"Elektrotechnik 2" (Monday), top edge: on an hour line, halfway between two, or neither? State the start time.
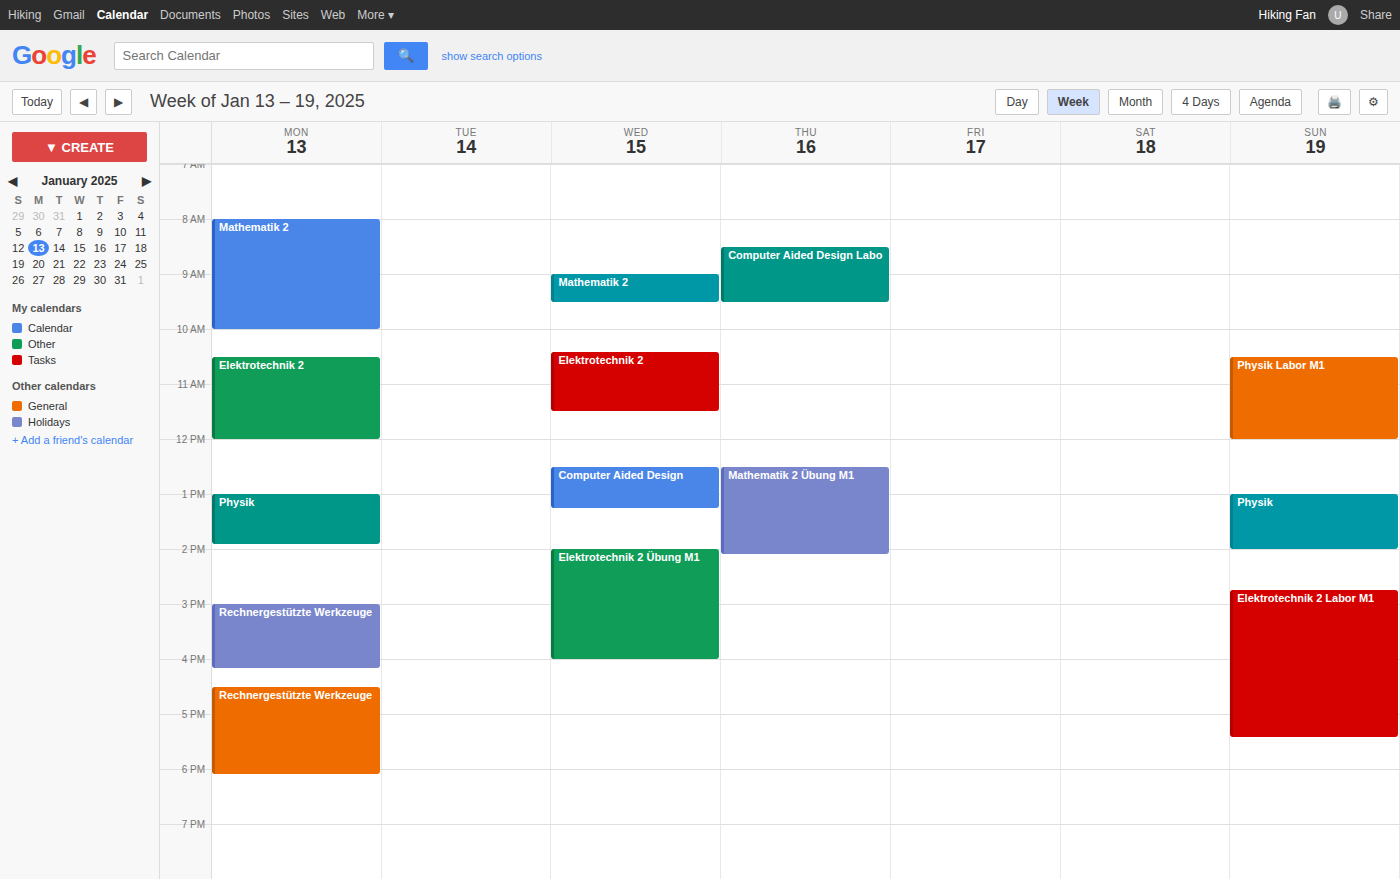
10:30 AM -- halfway between the 10 AM and 11 AM lines.